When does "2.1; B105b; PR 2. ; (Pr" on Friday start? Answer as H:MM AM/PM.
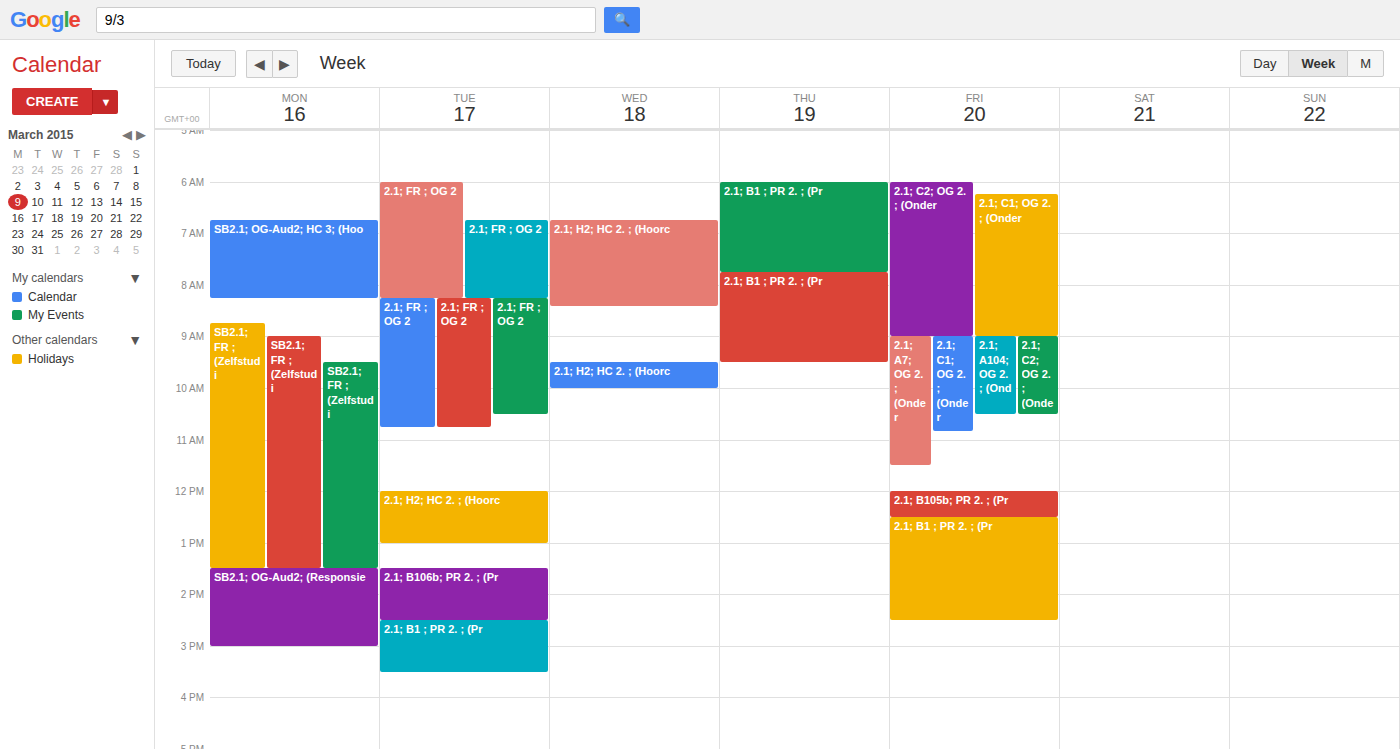
12:00 PM